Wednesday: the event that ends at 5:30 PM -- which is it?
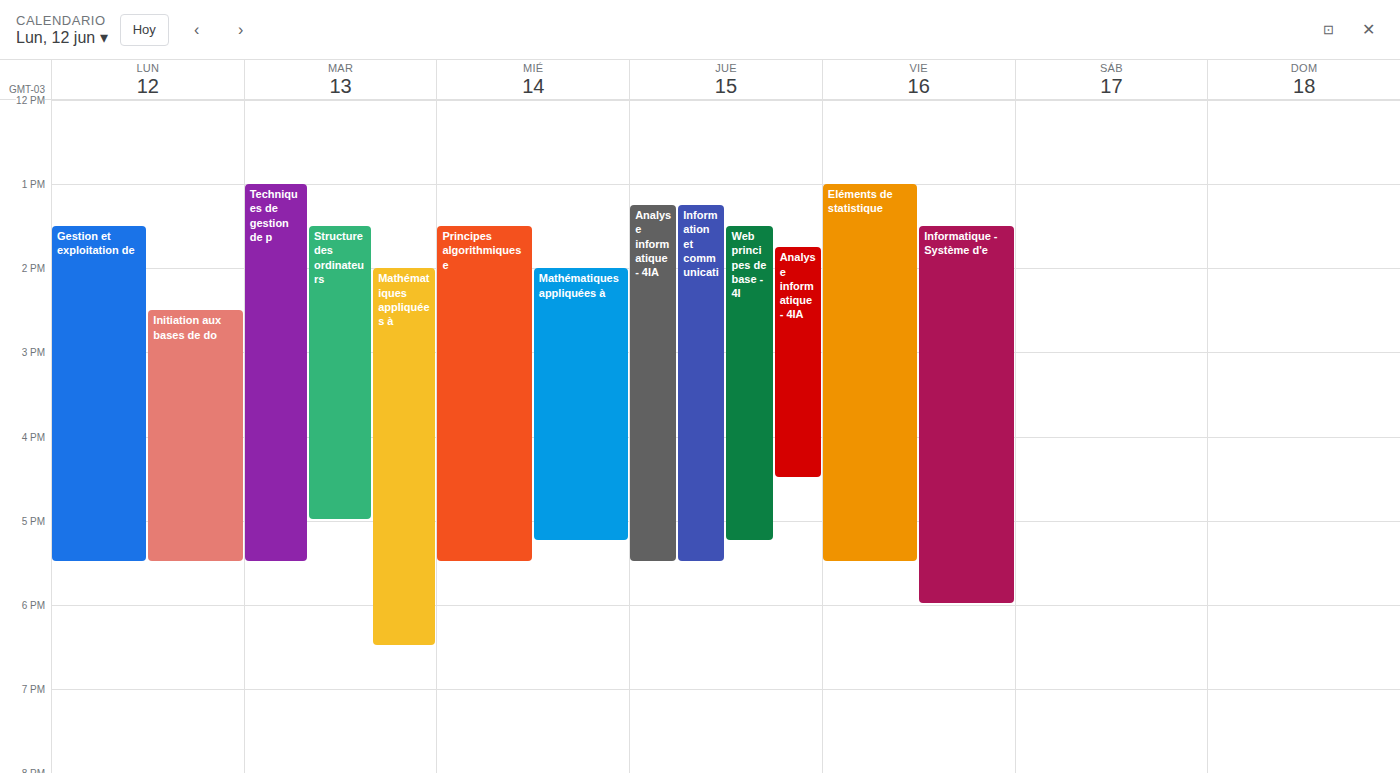
"Principes algorithmiques e"